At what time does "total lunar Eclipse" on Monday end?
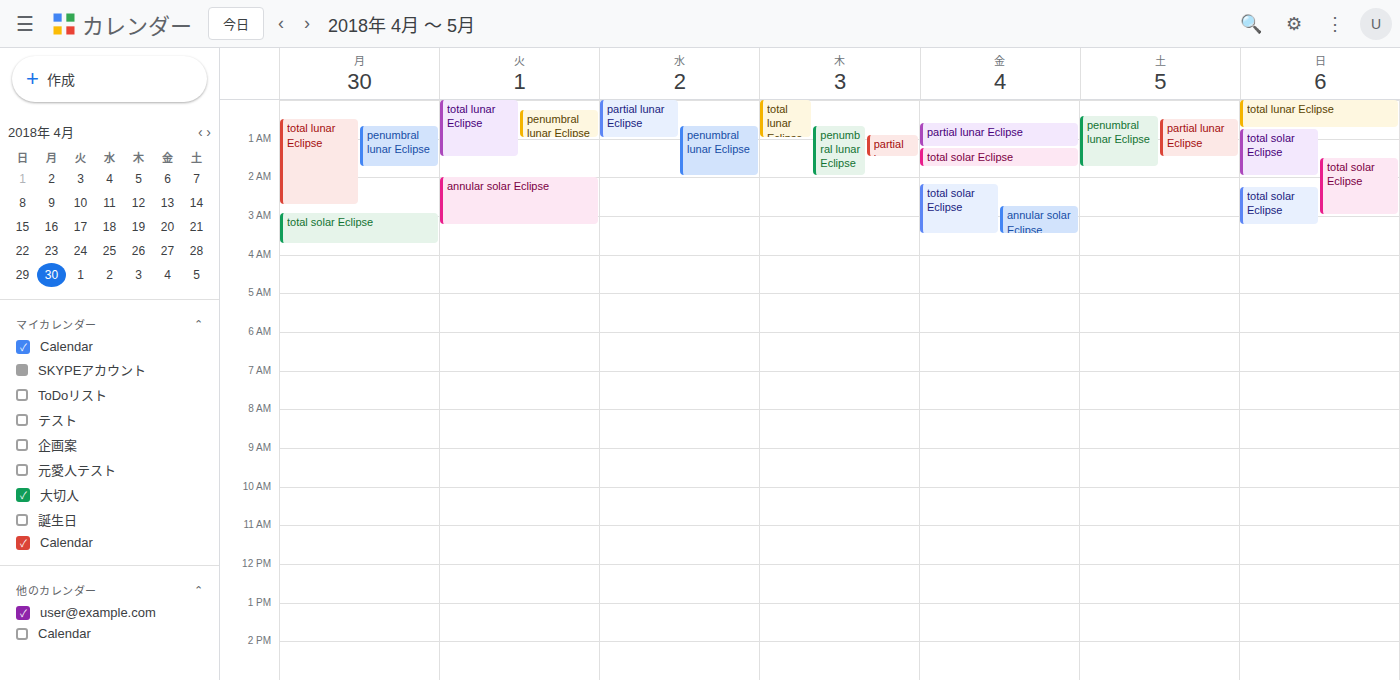
2:45 AM